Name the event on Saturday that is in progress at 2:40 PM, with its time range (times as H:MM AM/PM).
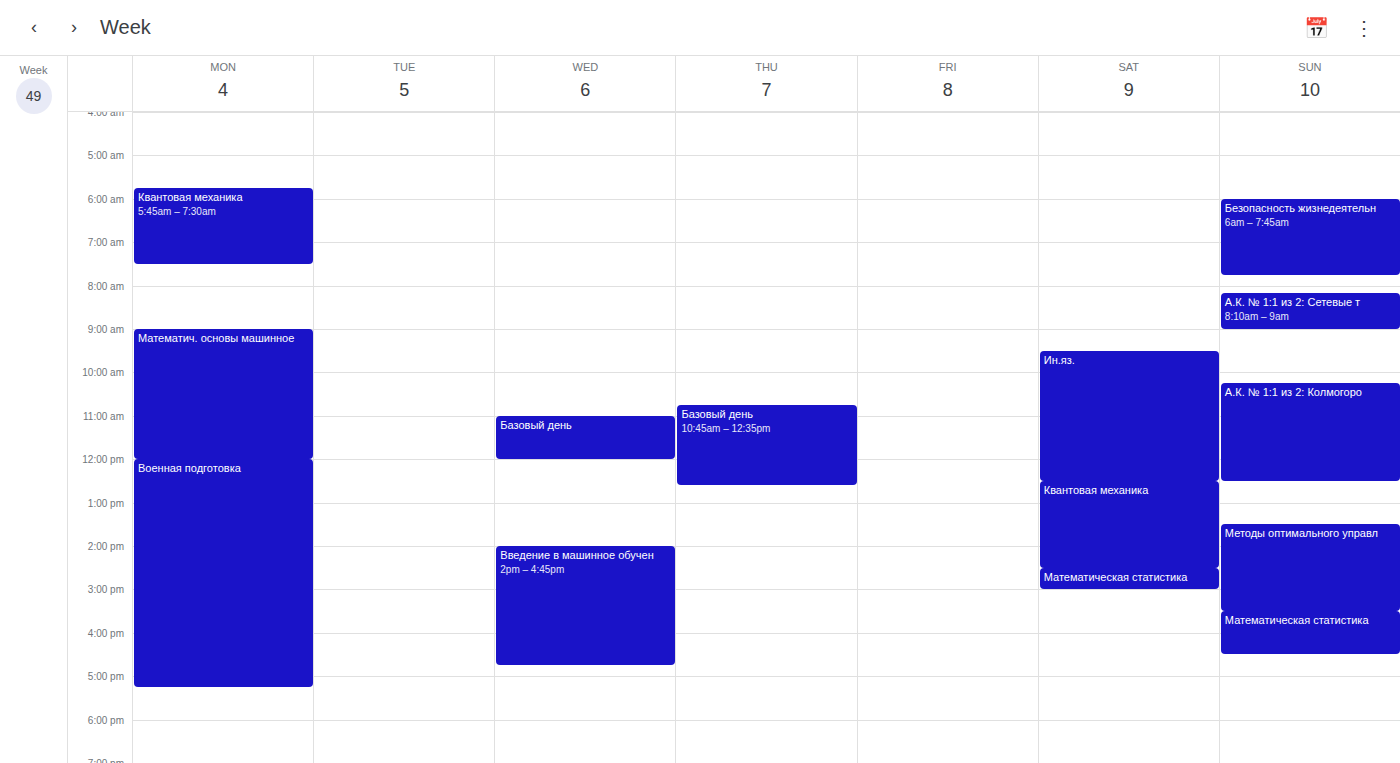
"Математическая статистика", 2:30 PM to 3:00 PM